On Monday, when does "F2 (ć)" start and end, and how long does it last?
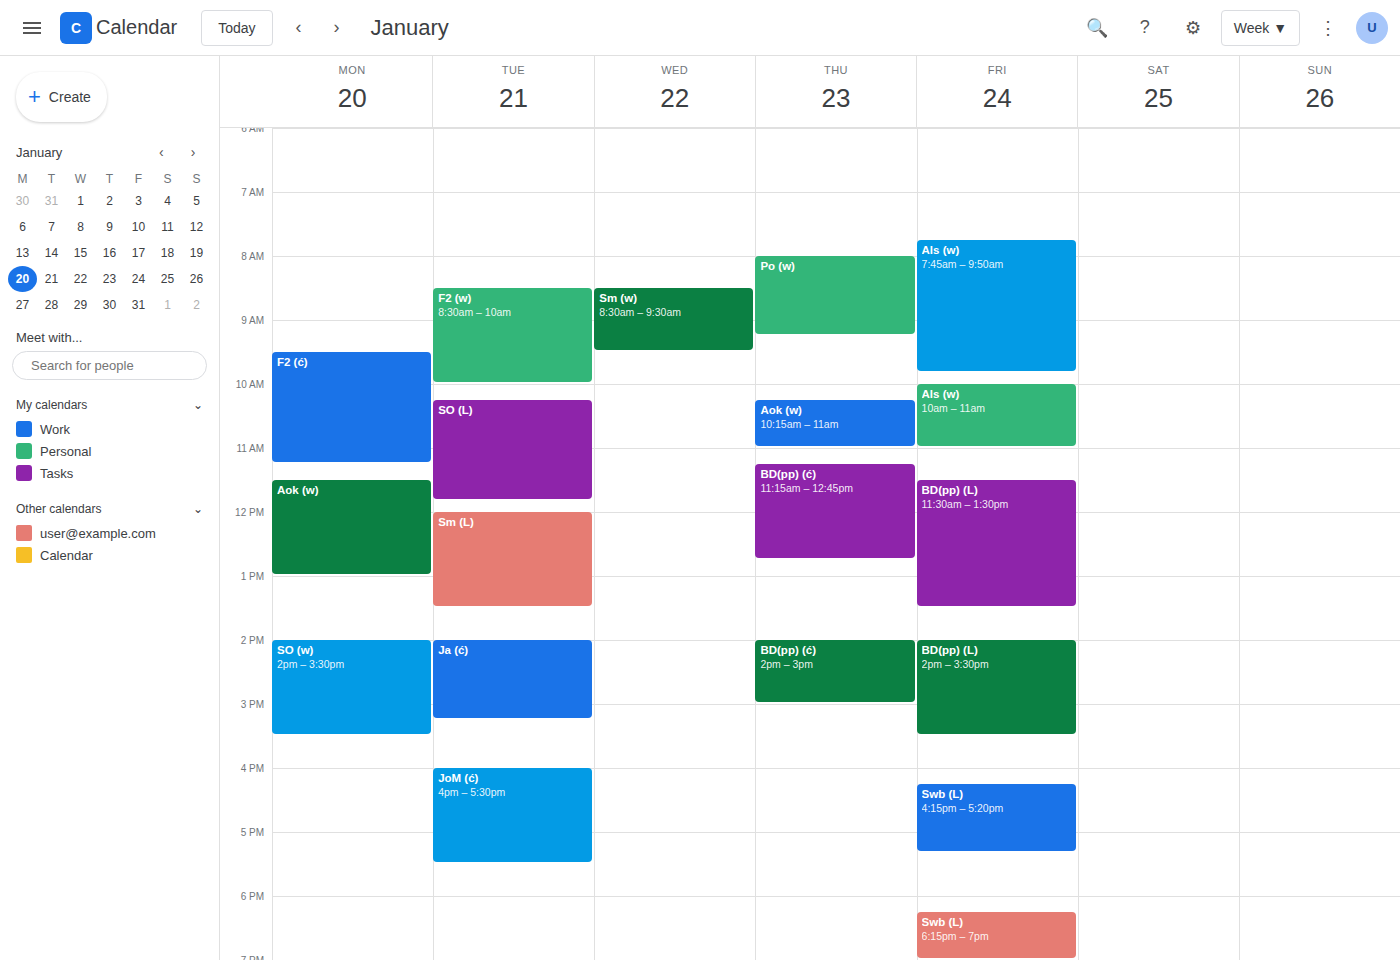
9:30 AM to 11:15 AM, 1 hour 45 minutes